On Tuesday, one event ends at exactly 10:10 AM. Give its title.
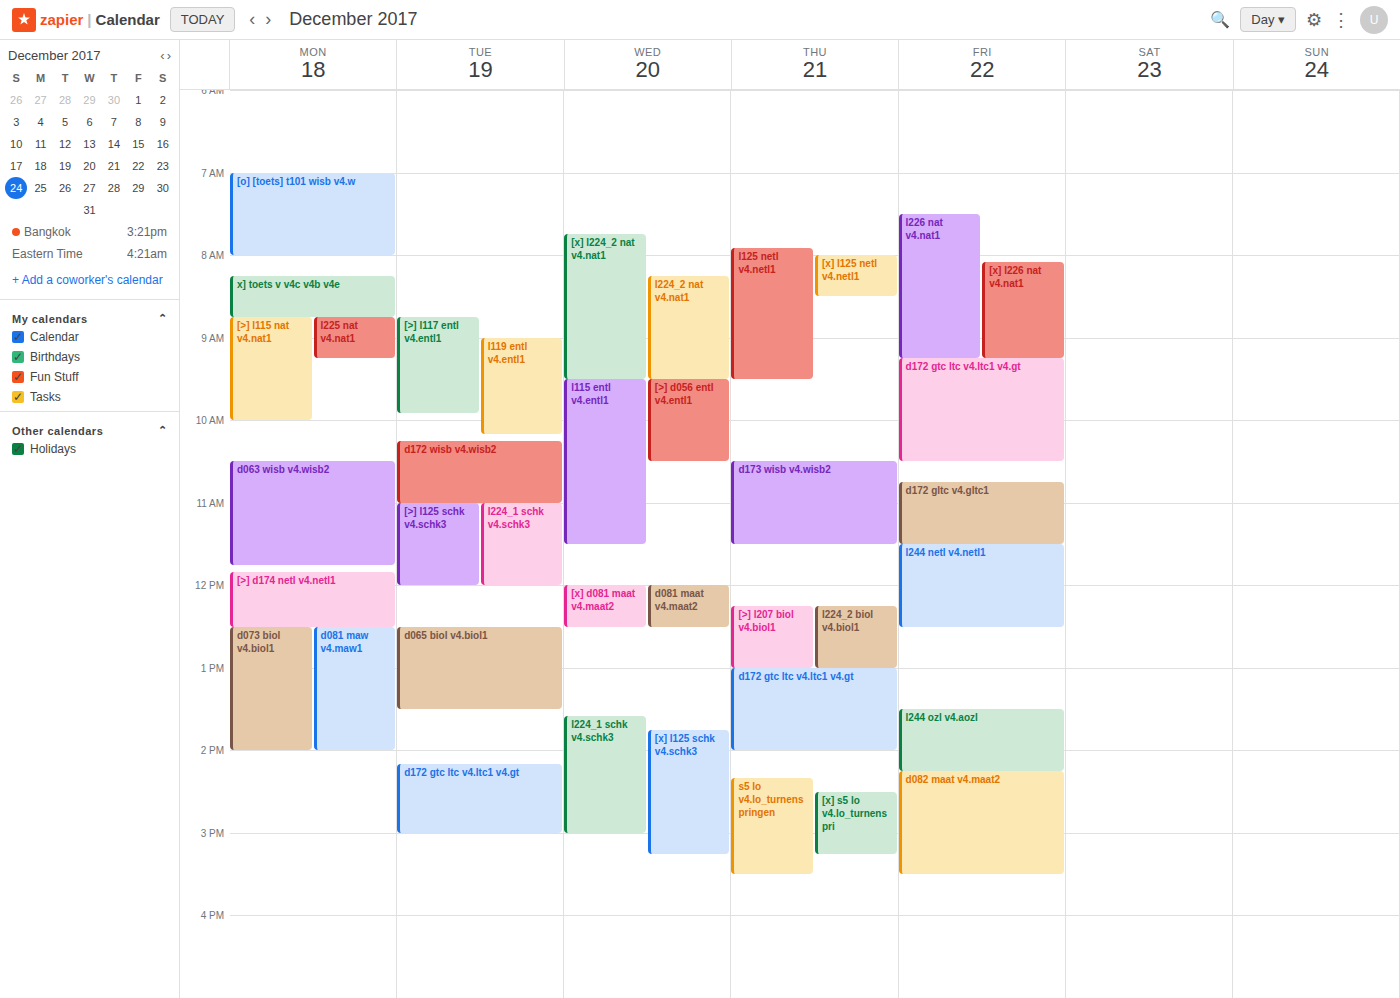
"l119 entl v4.entl1"